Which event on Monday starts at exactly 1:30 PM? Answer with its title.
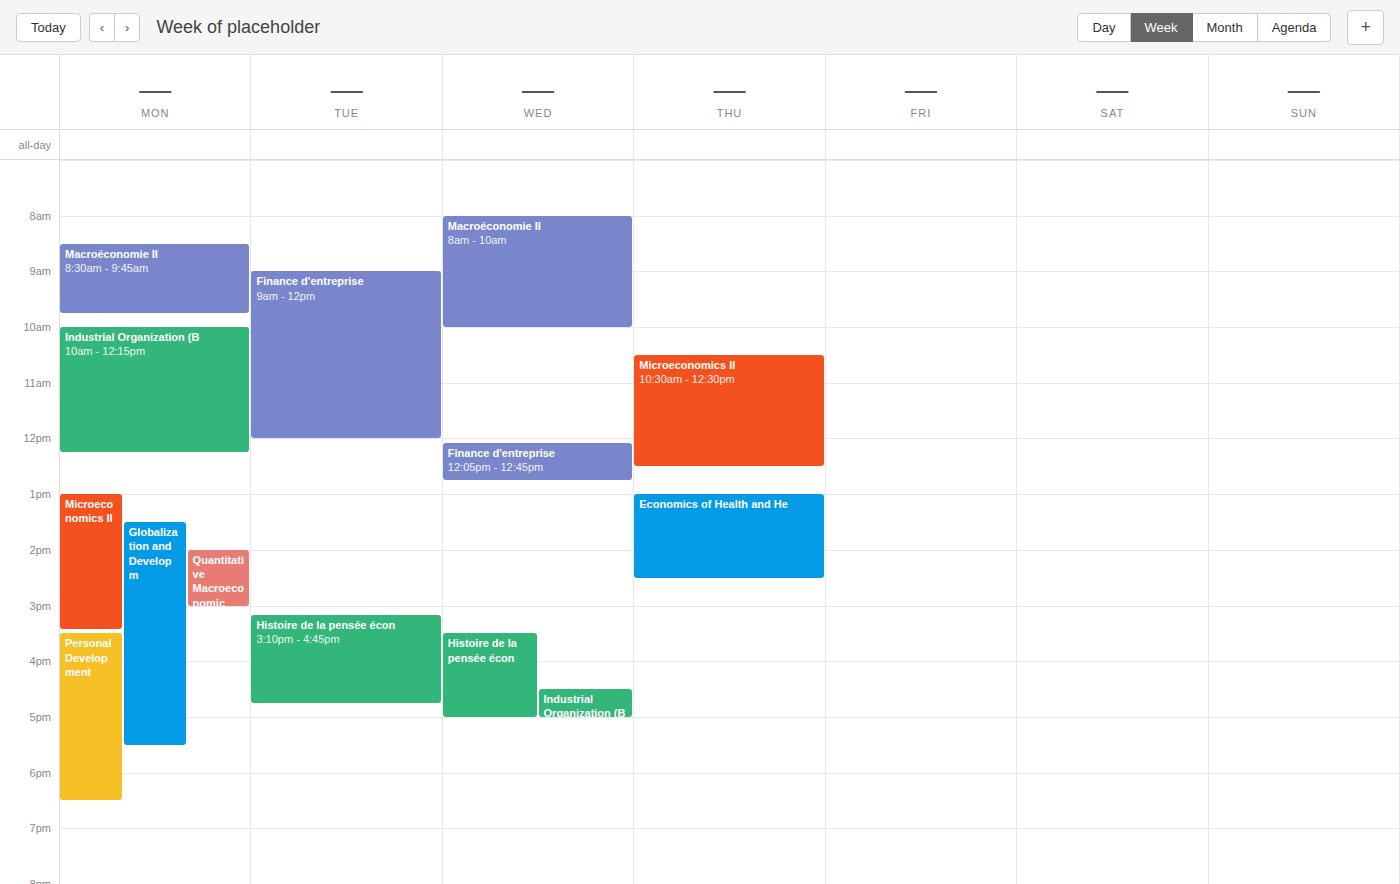
"Globalization and Developm"